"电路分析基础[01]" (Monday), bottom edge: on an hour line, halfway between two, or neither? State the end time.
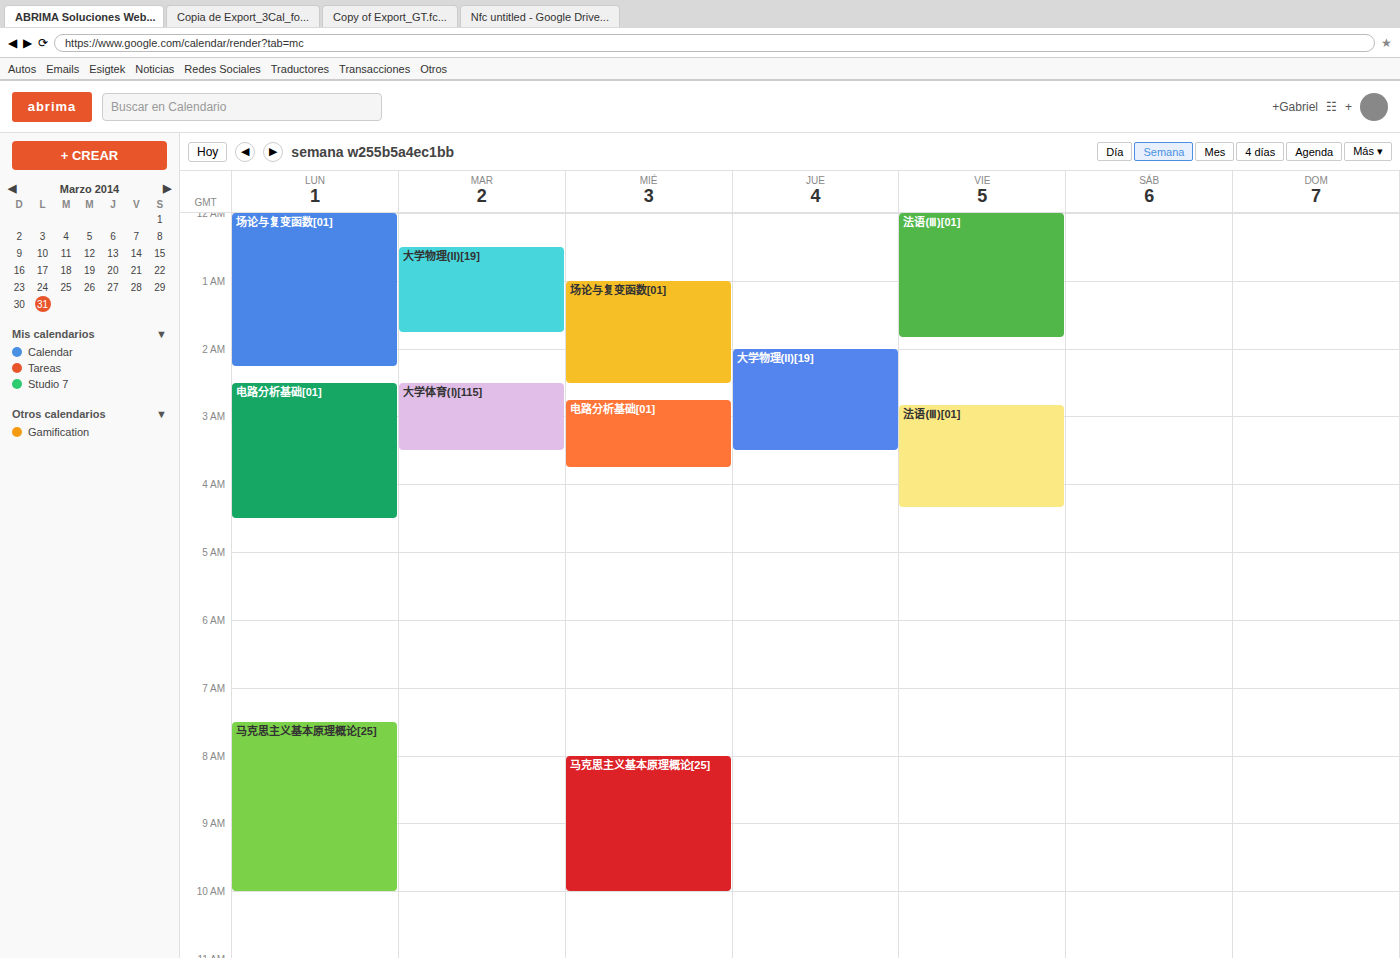
4:30 AM -- halfway between the 4 AM and 5 AM lines.